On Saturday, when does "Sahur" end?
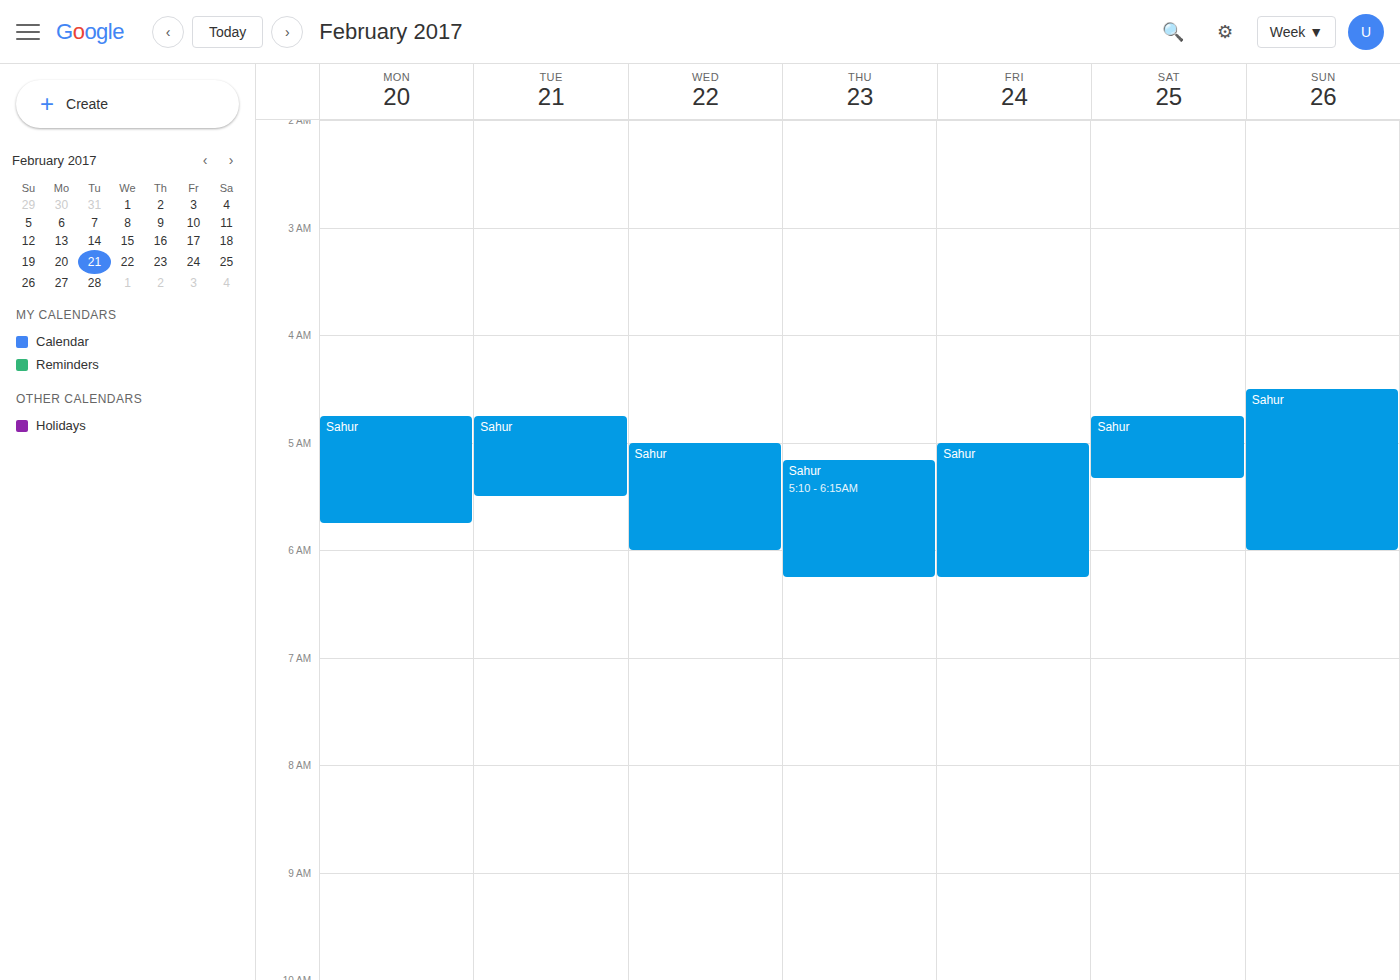
5:20 AM